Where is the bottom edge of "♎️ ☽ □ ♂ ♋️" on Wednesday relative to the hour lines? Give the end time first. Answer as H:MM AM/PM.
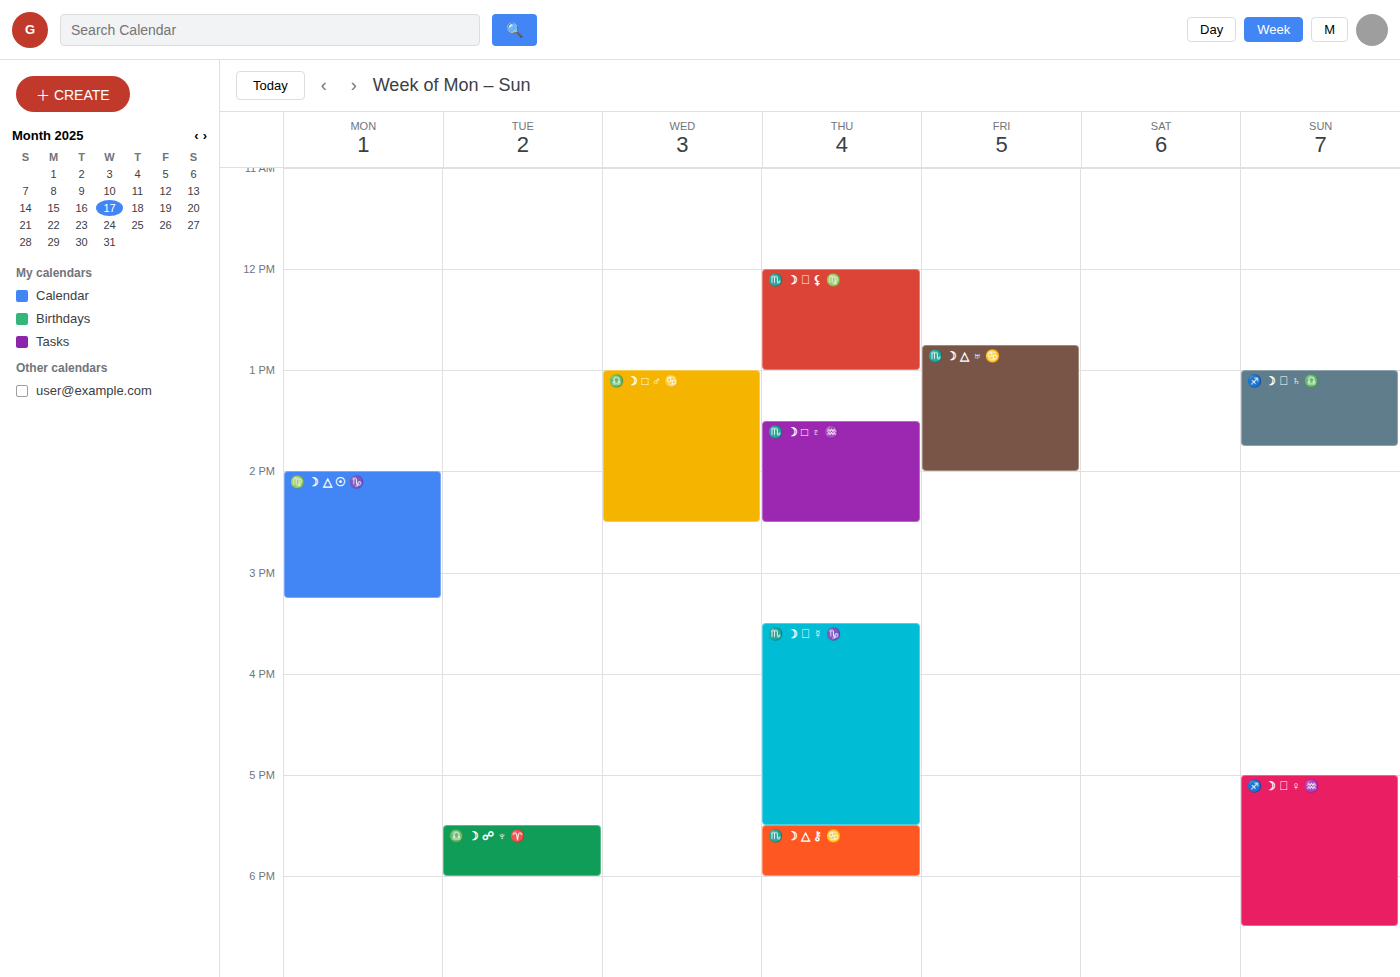
2:30 PM -- halfway between the 2 PM and 3 PM lines.